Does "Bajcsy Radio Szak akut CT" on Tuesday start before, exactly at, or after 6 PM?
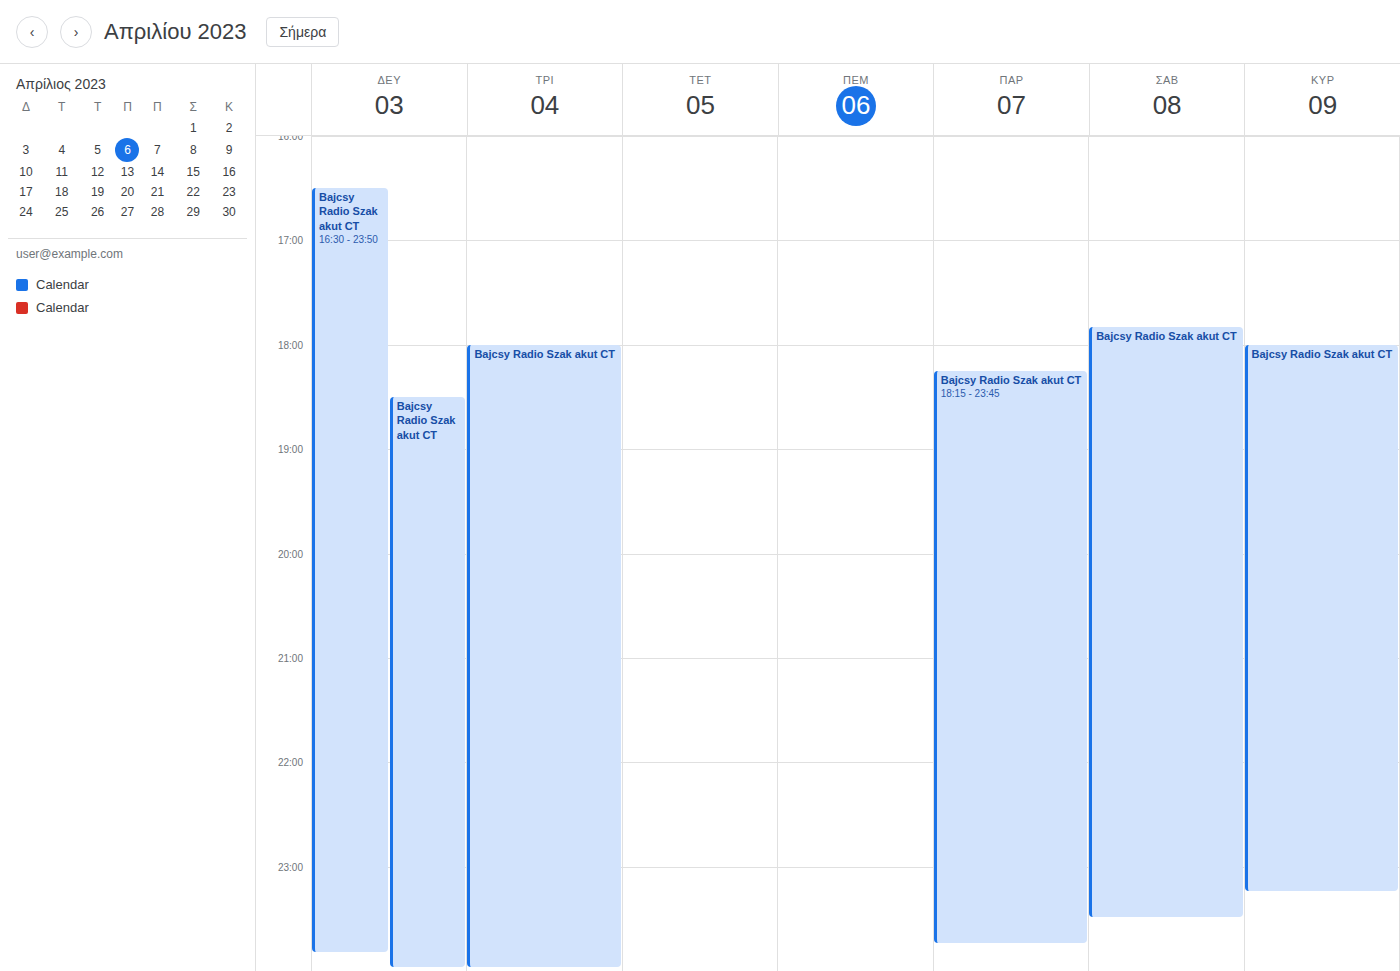
6:00 PM -- exactly at 6 PM, on the 6 PM line.